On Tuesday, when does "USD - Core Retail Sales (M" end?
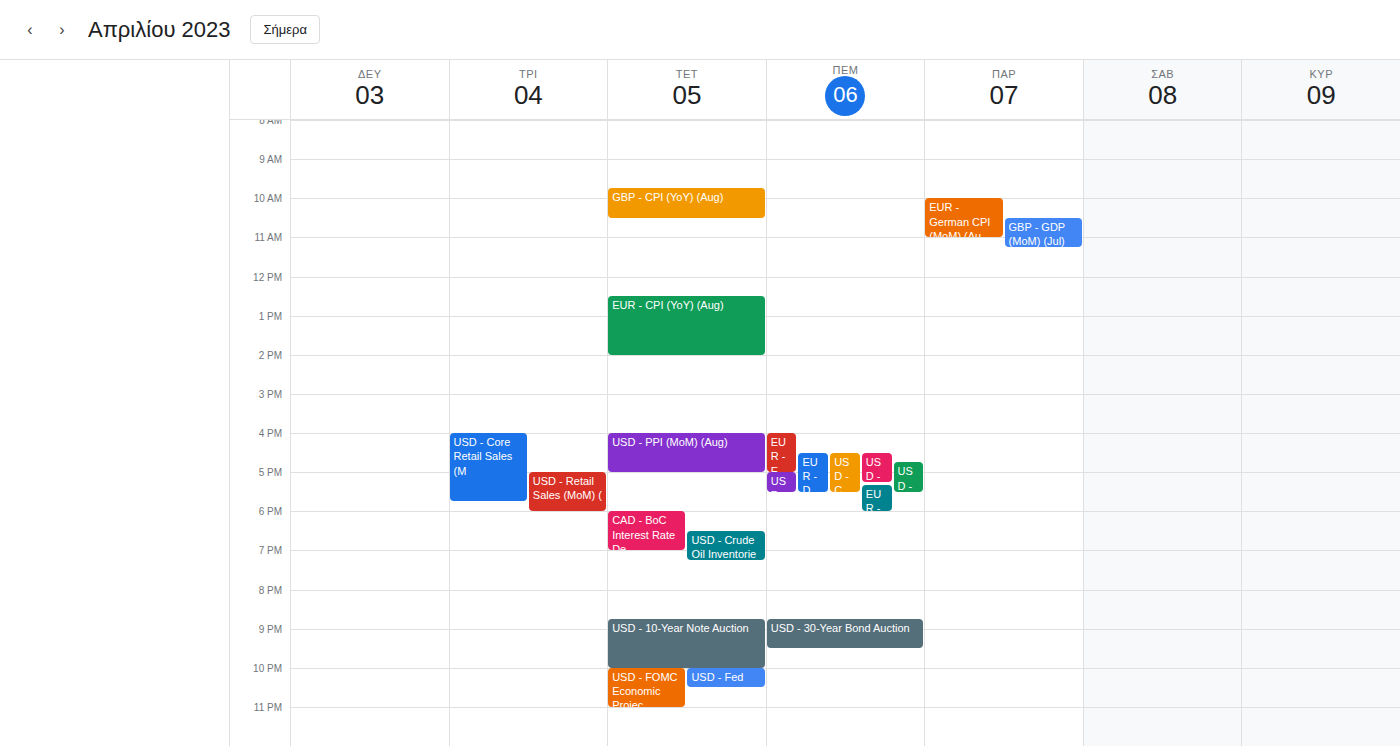
5:45 PM